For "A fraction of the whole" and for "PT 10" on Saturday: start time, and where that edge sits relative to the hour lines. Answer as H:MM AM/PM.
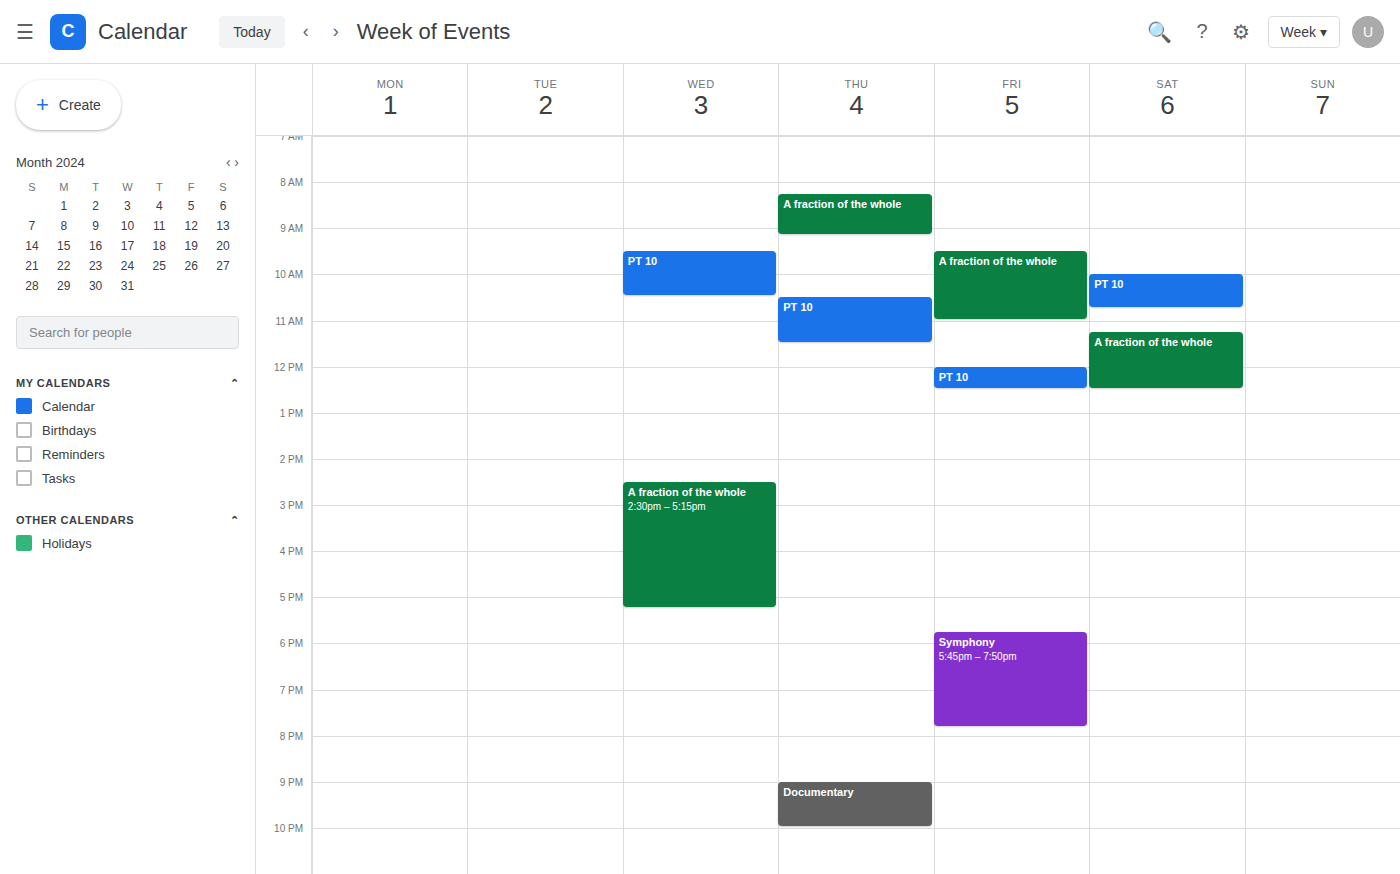
"A fraction of the whole": 11:15 AM, neither: a quarter of the way from the 11 AM line to the 12 PM line. "PT 10": 10:00 AM, exactly on the 10 AM line.